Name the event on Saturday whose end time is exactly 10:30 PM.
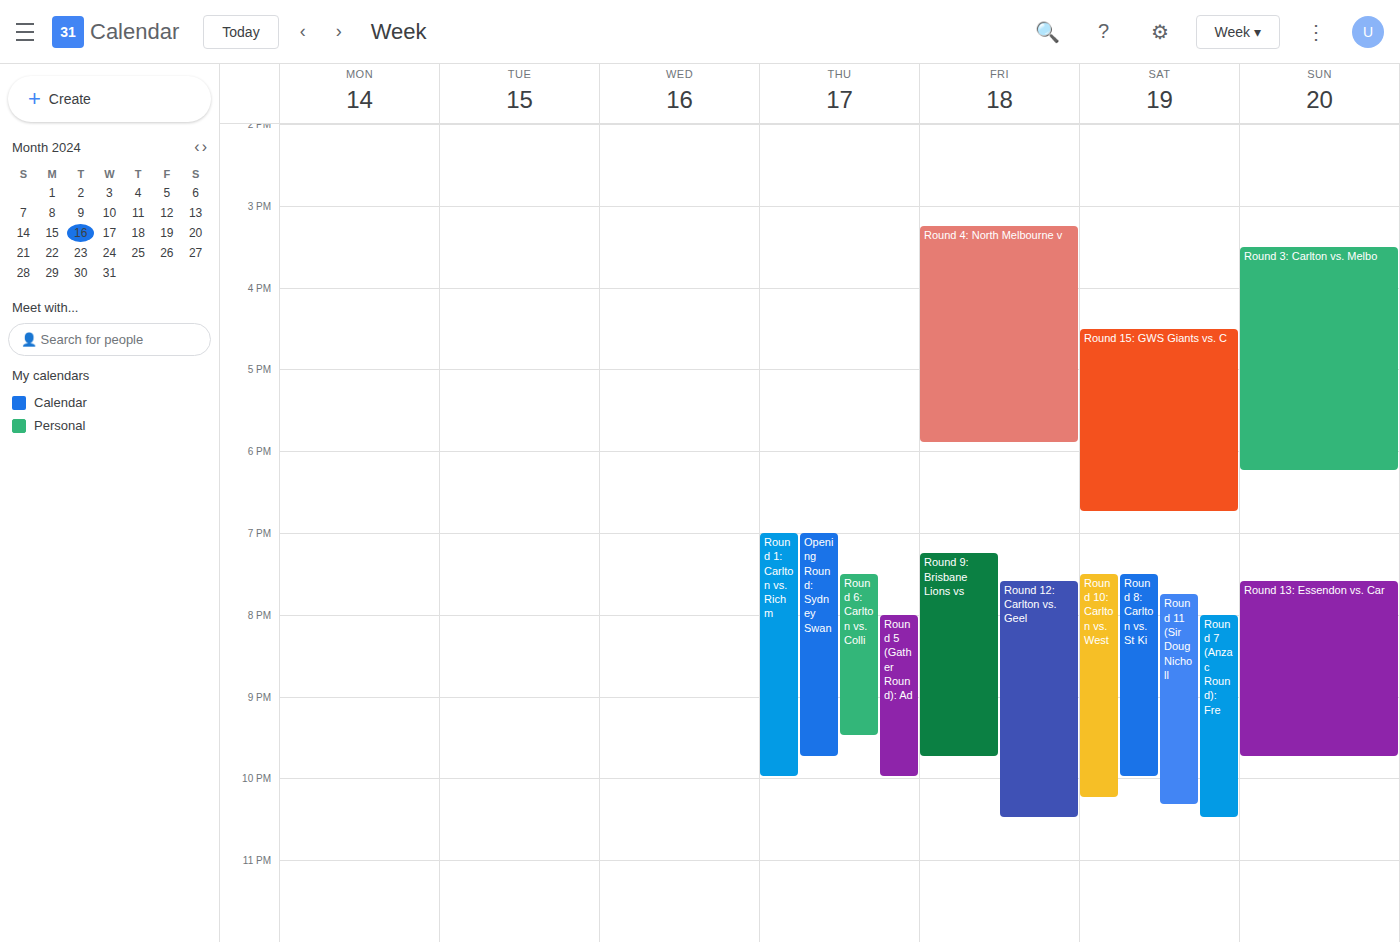
"Round 7 (Anzac Round): Fre"